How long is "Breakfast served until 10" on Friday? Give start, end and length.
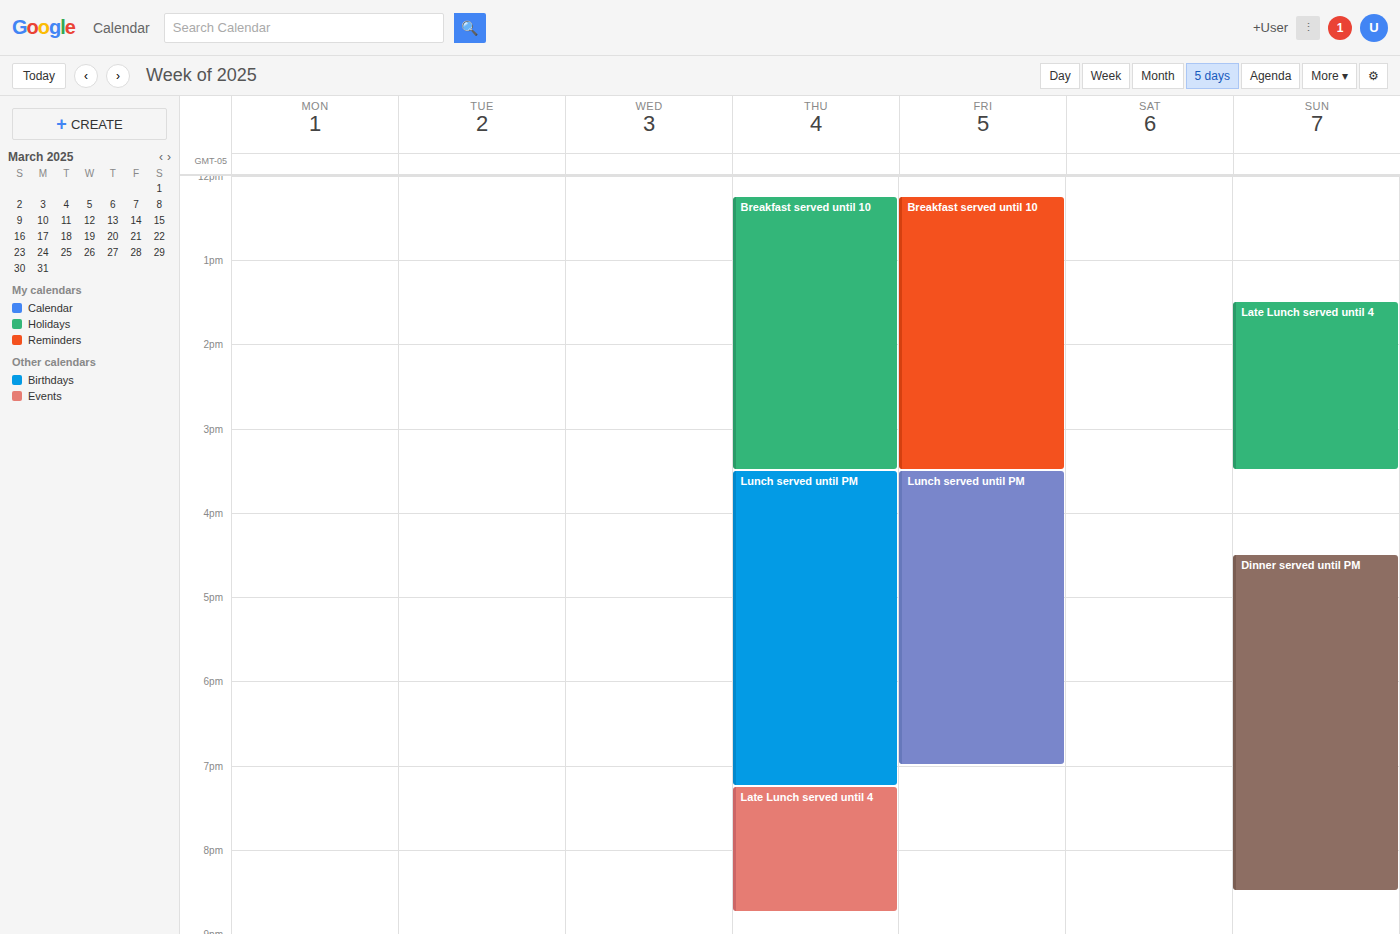
12:15 to 15:30, 3 hours 15 minutes